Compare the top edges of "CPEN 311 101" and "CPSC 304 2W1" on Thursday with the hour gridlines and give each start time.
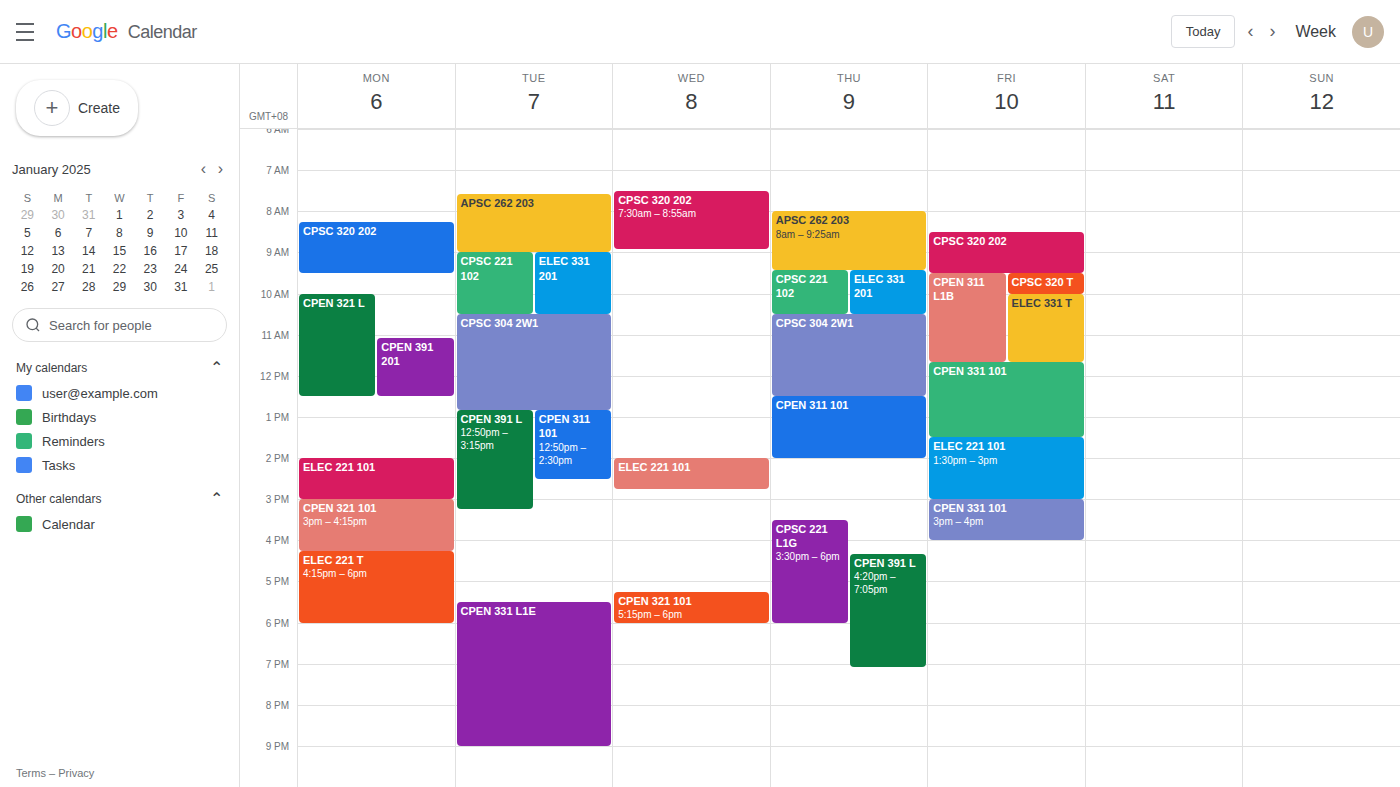
"CPEN 311 101": 12:30 PM, halfway between the 12 PM and 1 PM lines. "CPSC 304 2W1": 10:30 AM, halfway between the 10 AM and 11 AM lines.